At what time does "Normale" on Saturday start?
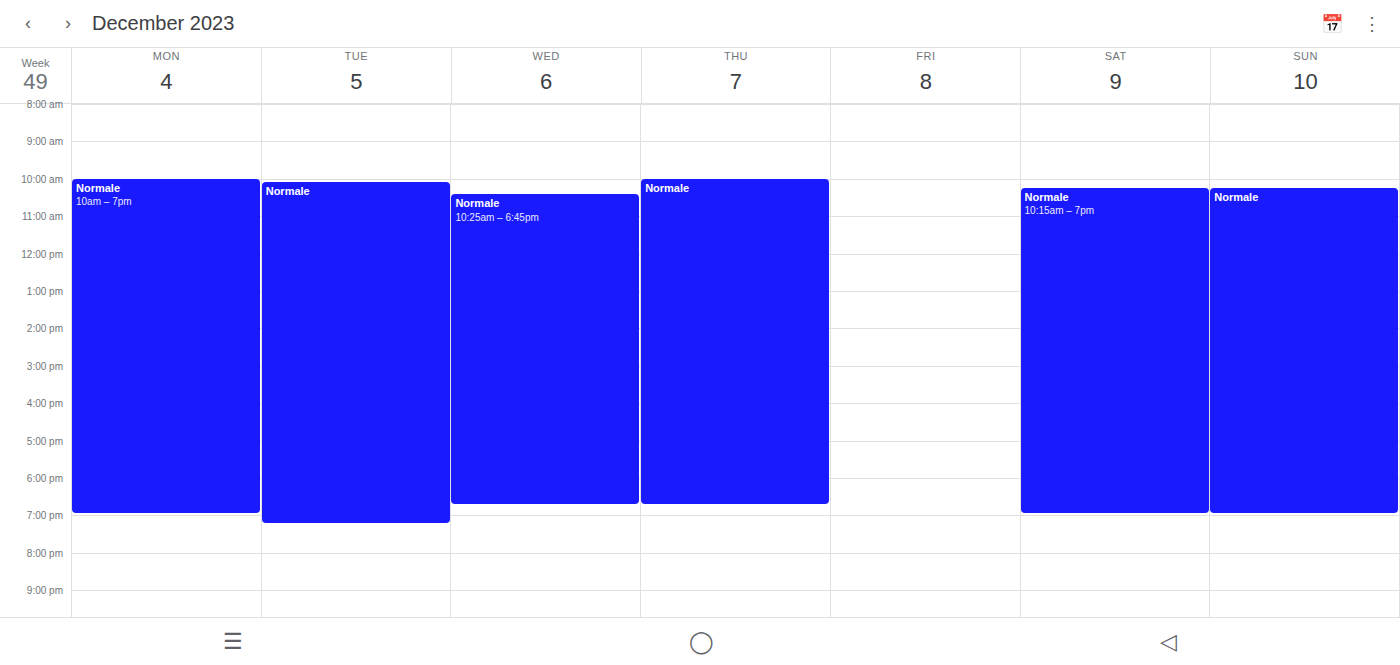
10:15 AM